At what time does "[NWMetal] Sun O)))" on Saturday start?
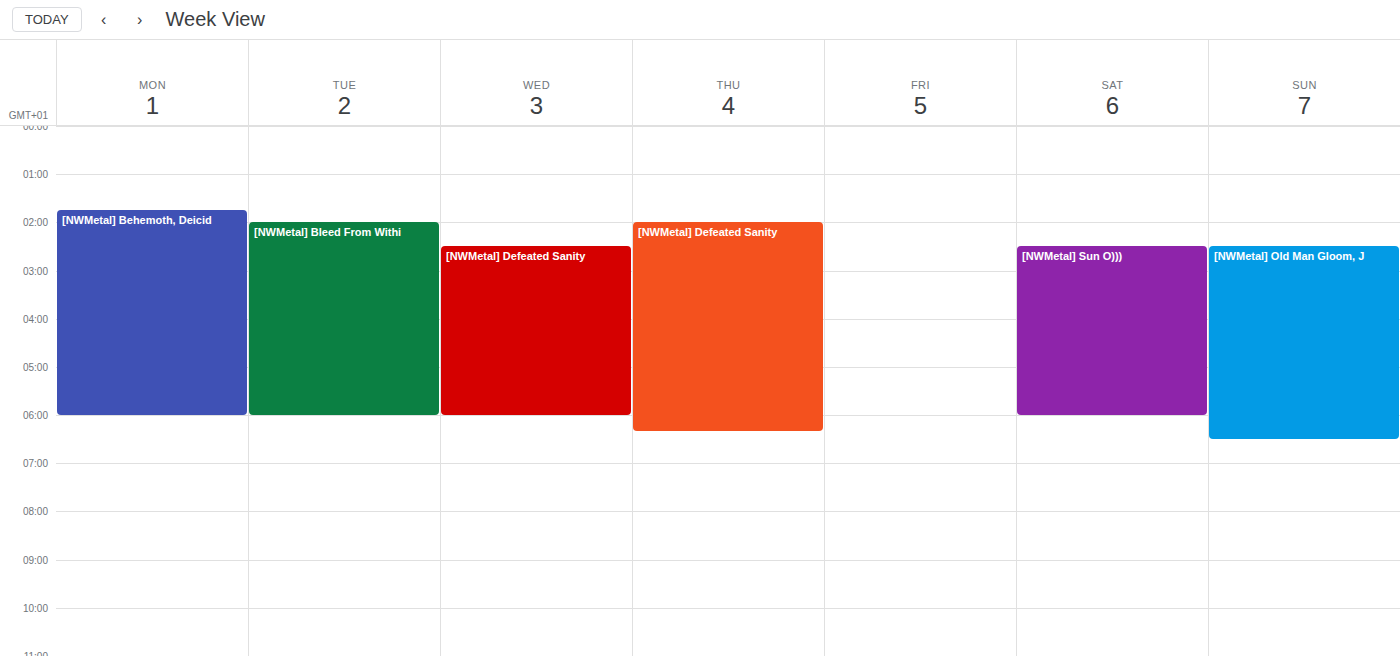
2:30 AM